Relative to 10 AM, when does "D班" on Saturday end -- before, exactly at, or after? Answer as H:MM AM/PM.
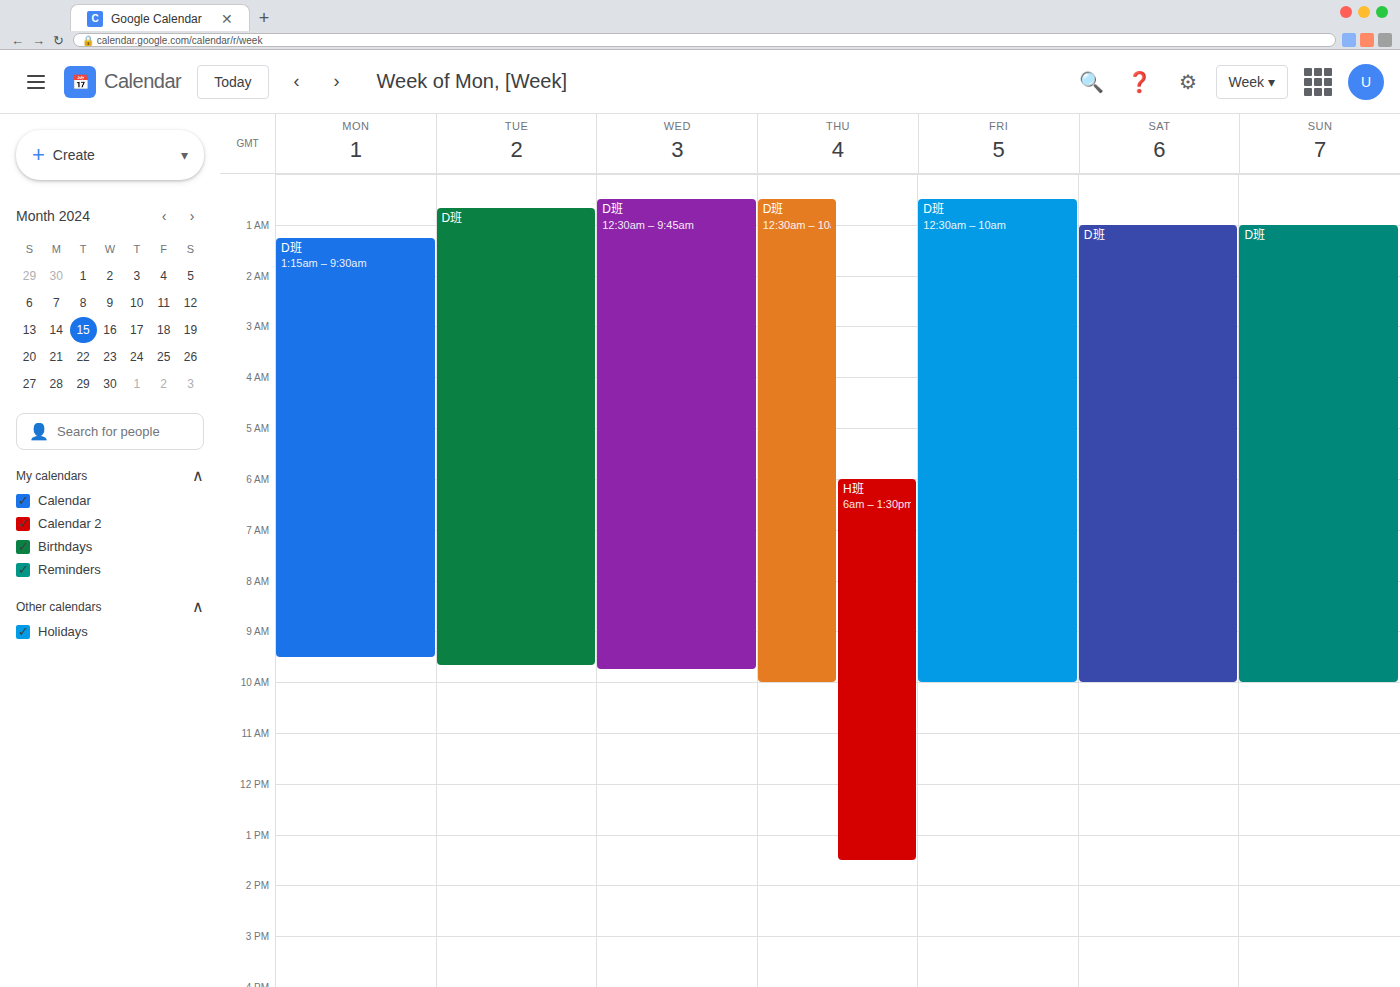
10:00 AM -- exactly at 10 AM, on the 10 AM line.